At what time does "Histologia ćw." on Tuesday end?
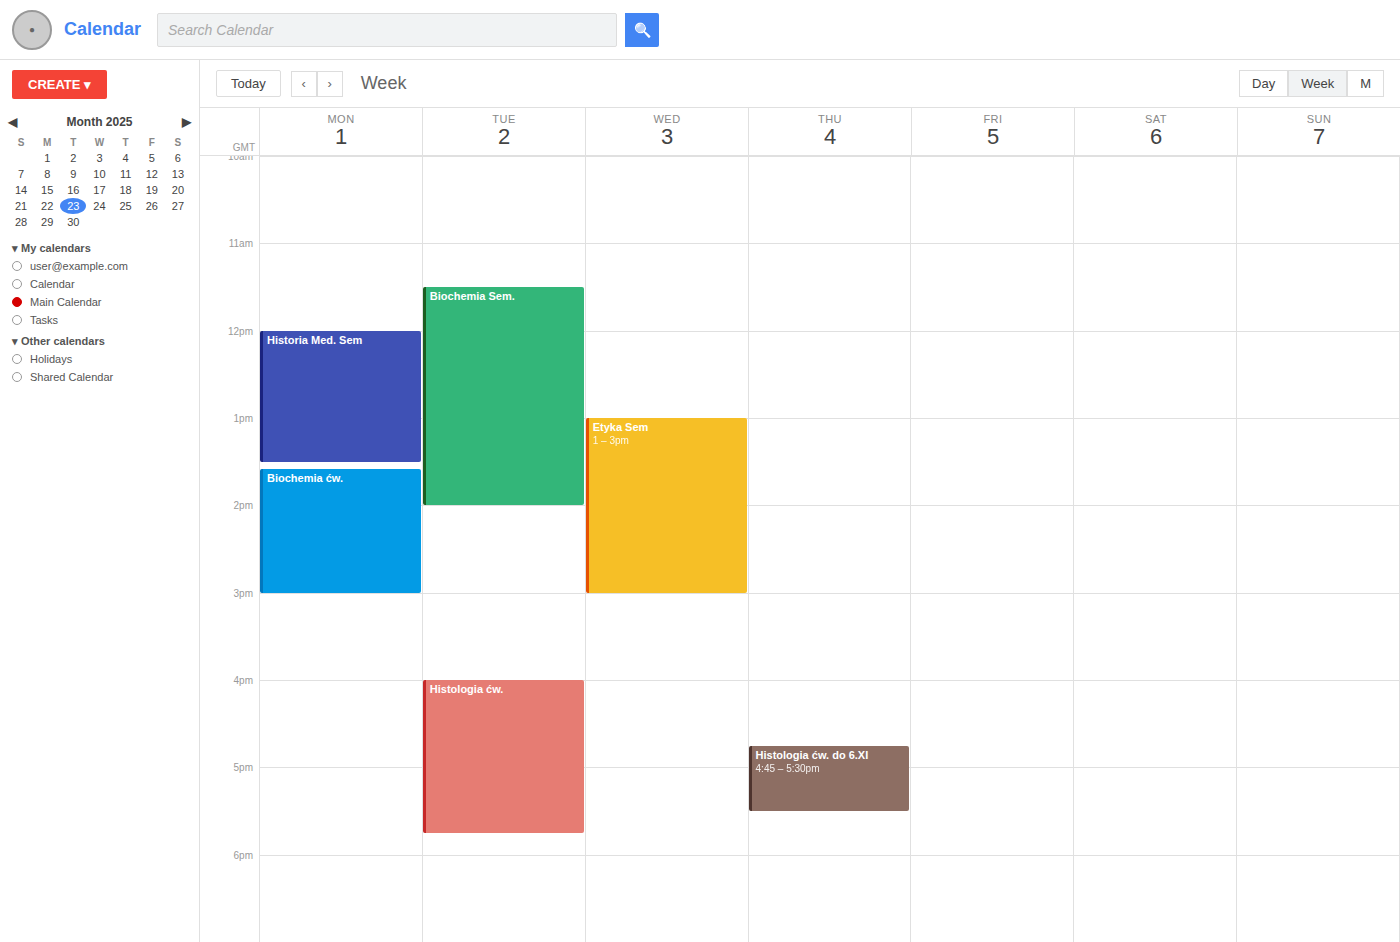
5:45 PM